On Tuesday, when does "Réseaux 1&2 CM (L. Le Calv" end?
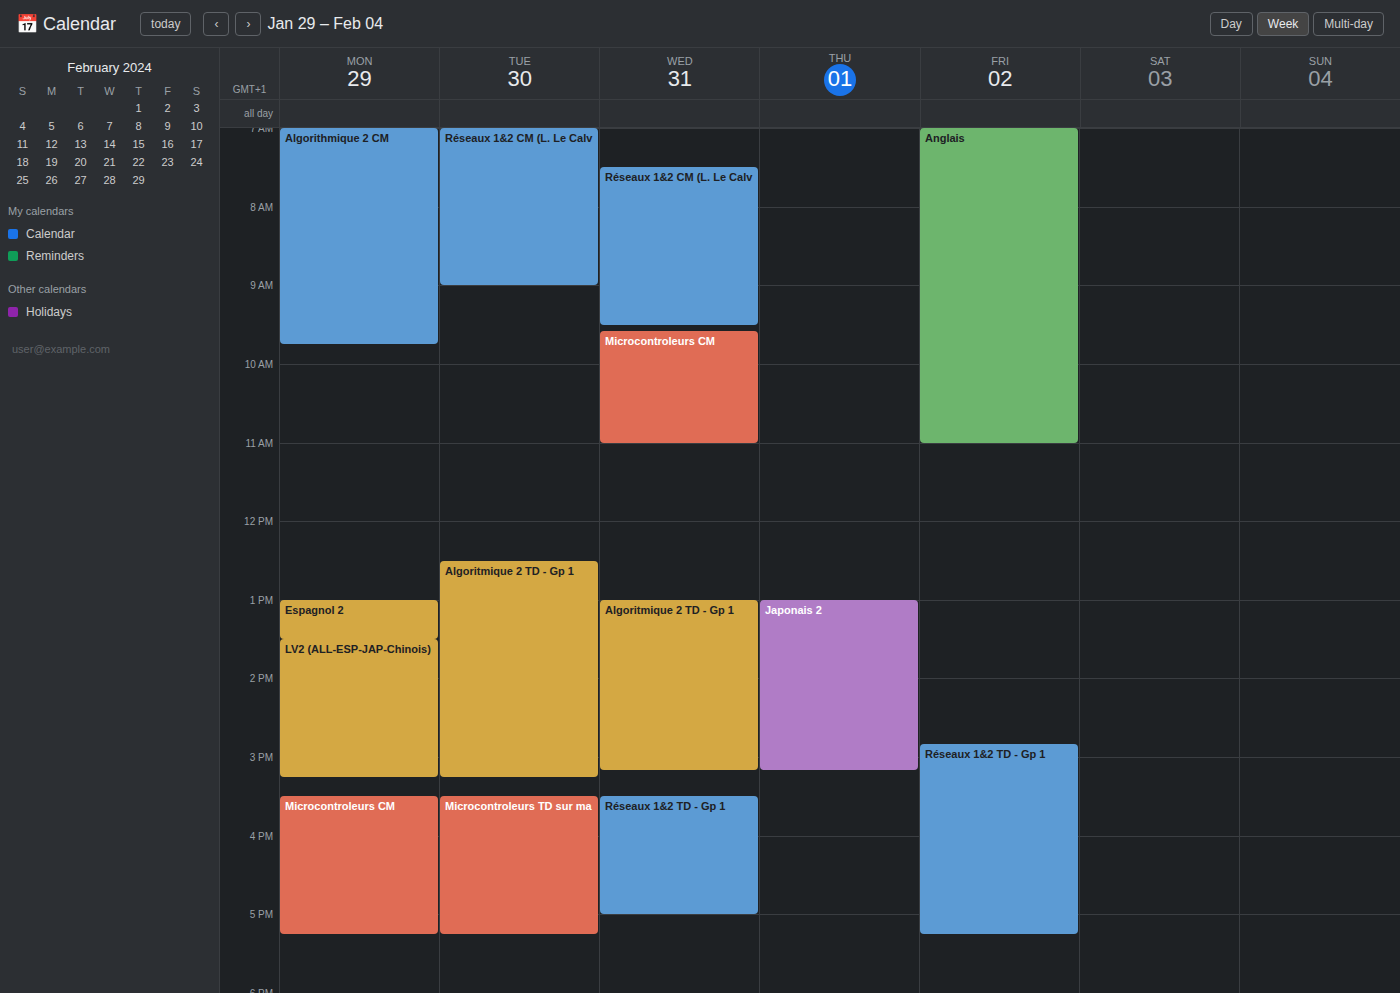
9:00 AM